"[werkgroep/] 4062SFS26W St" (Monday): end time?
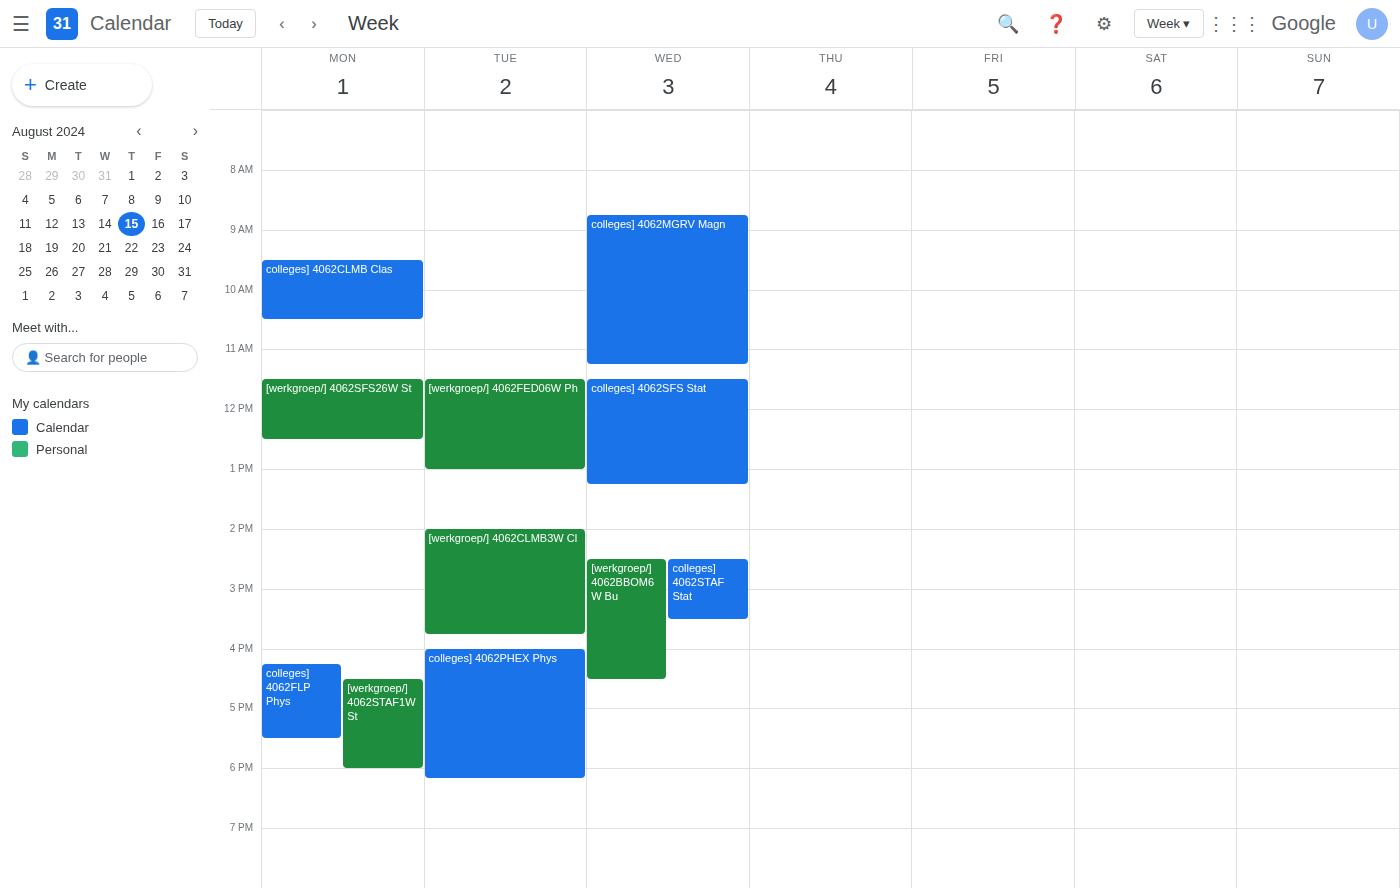
12:30 PM